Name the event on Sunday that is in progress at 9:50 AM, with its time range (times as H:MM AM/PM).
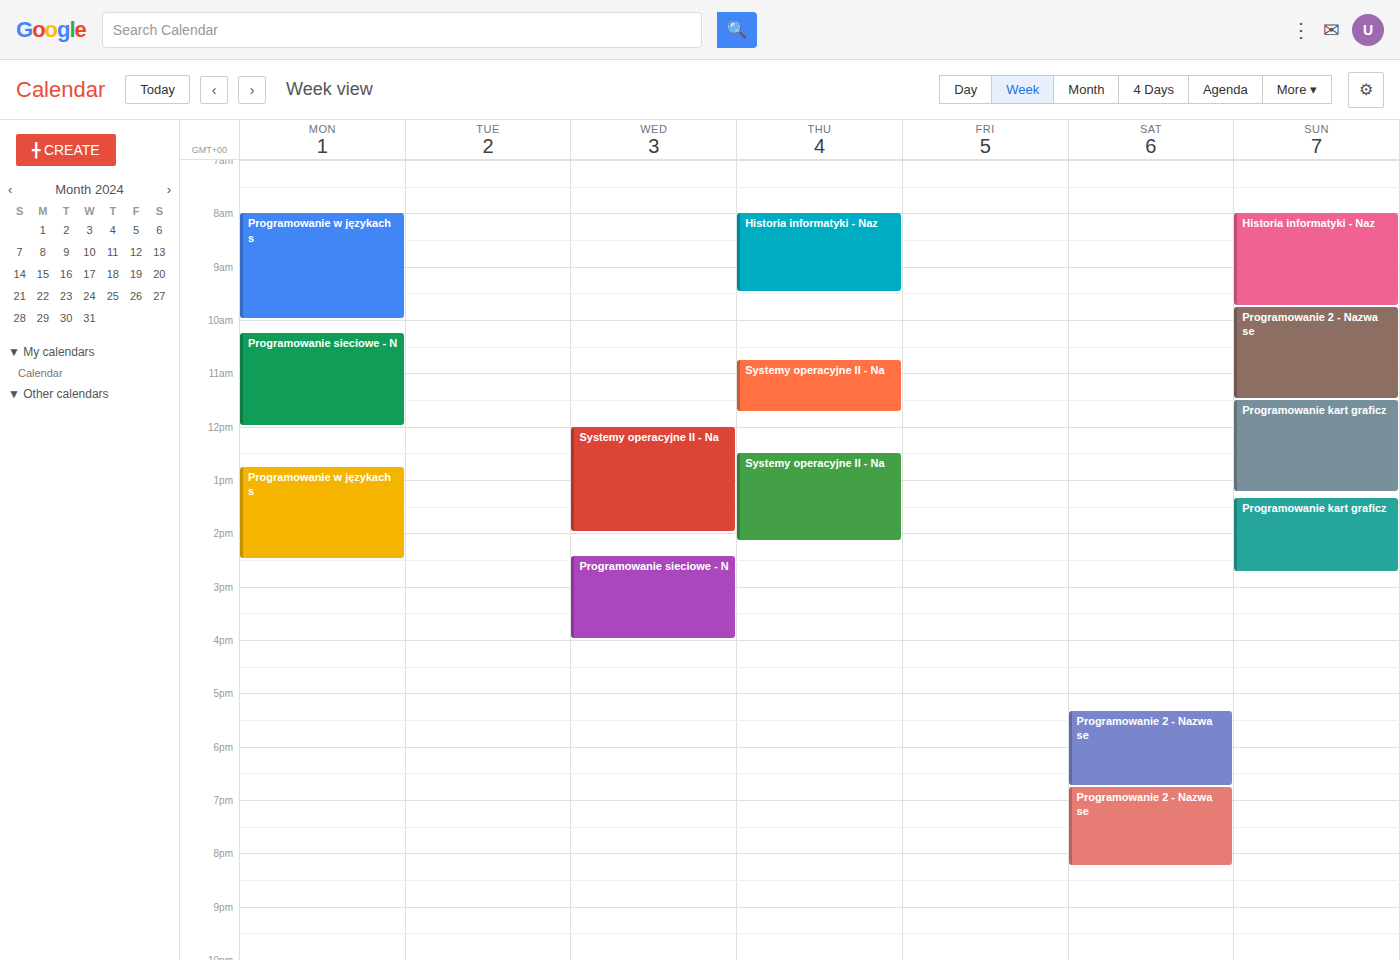
"Programowanie 2 - Nazwa se", 9:45 AM to 11:30 AM